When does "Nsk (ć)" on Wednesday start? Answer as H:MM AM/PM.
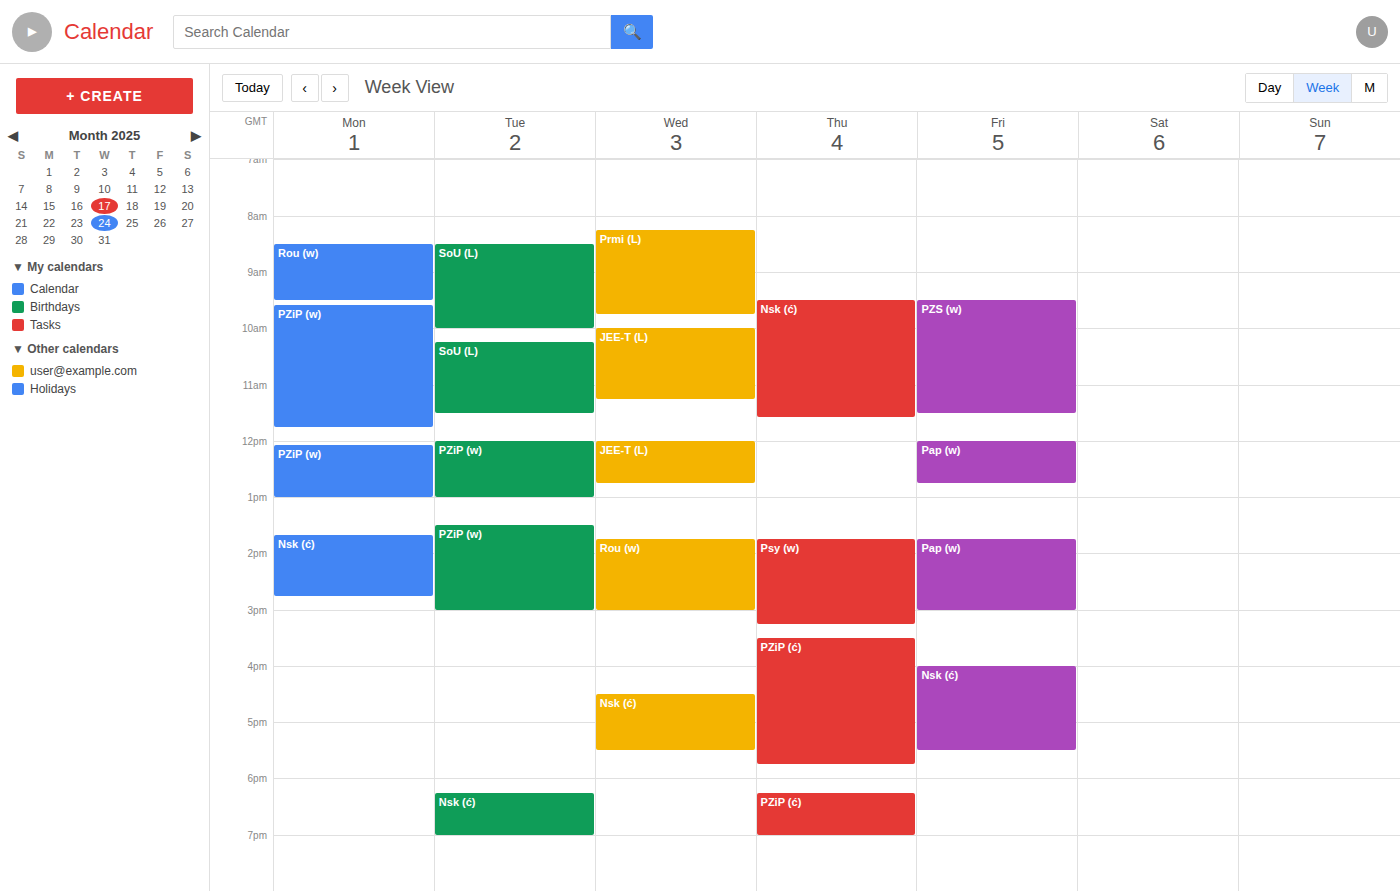
4:30 PM